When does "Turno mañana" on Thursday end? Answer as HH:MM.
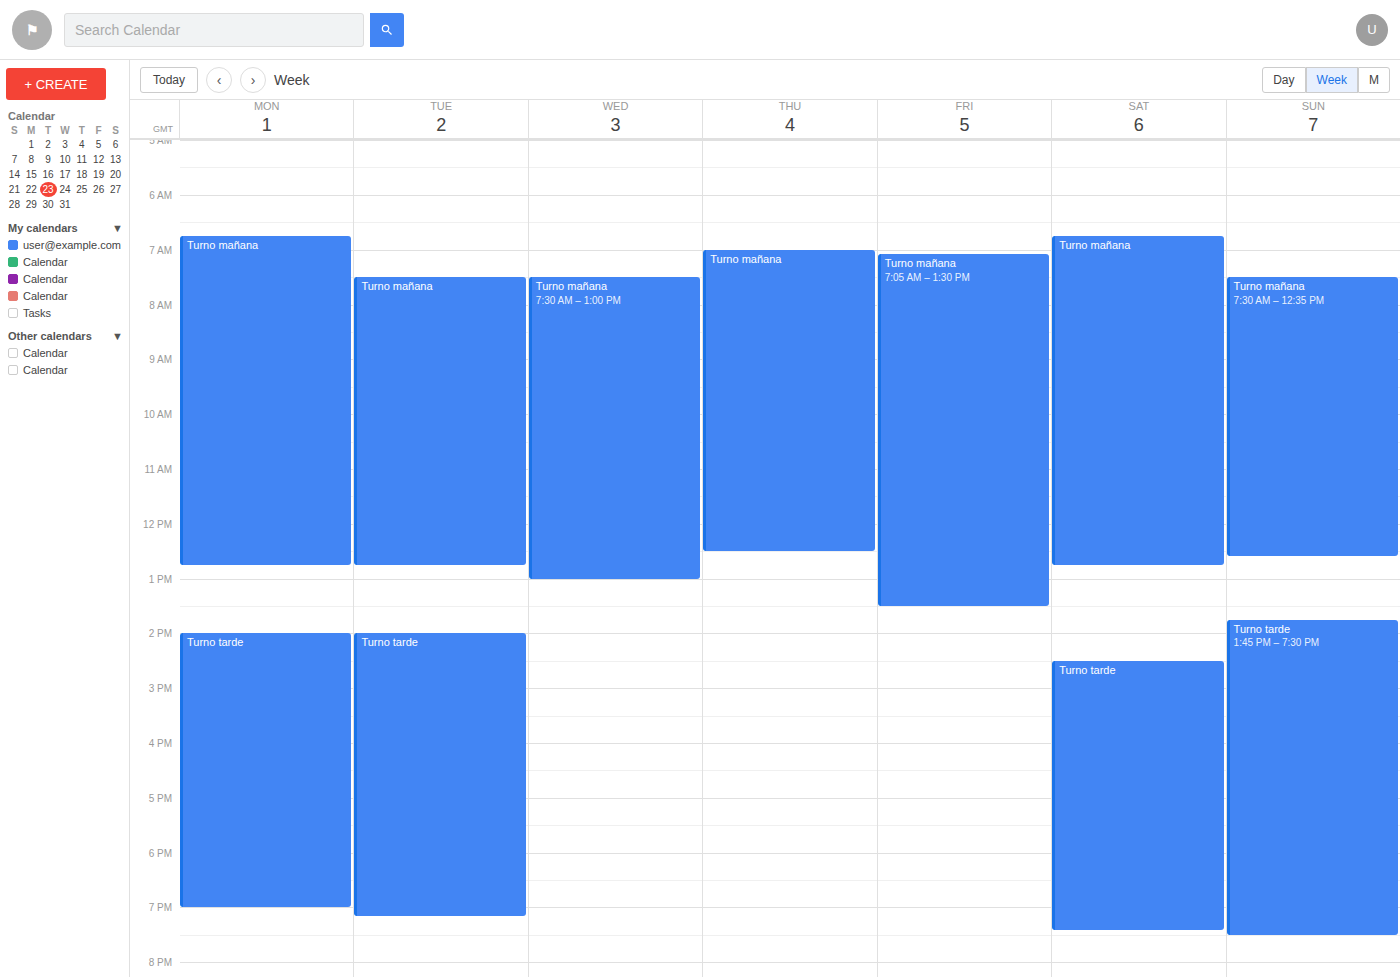
12:30